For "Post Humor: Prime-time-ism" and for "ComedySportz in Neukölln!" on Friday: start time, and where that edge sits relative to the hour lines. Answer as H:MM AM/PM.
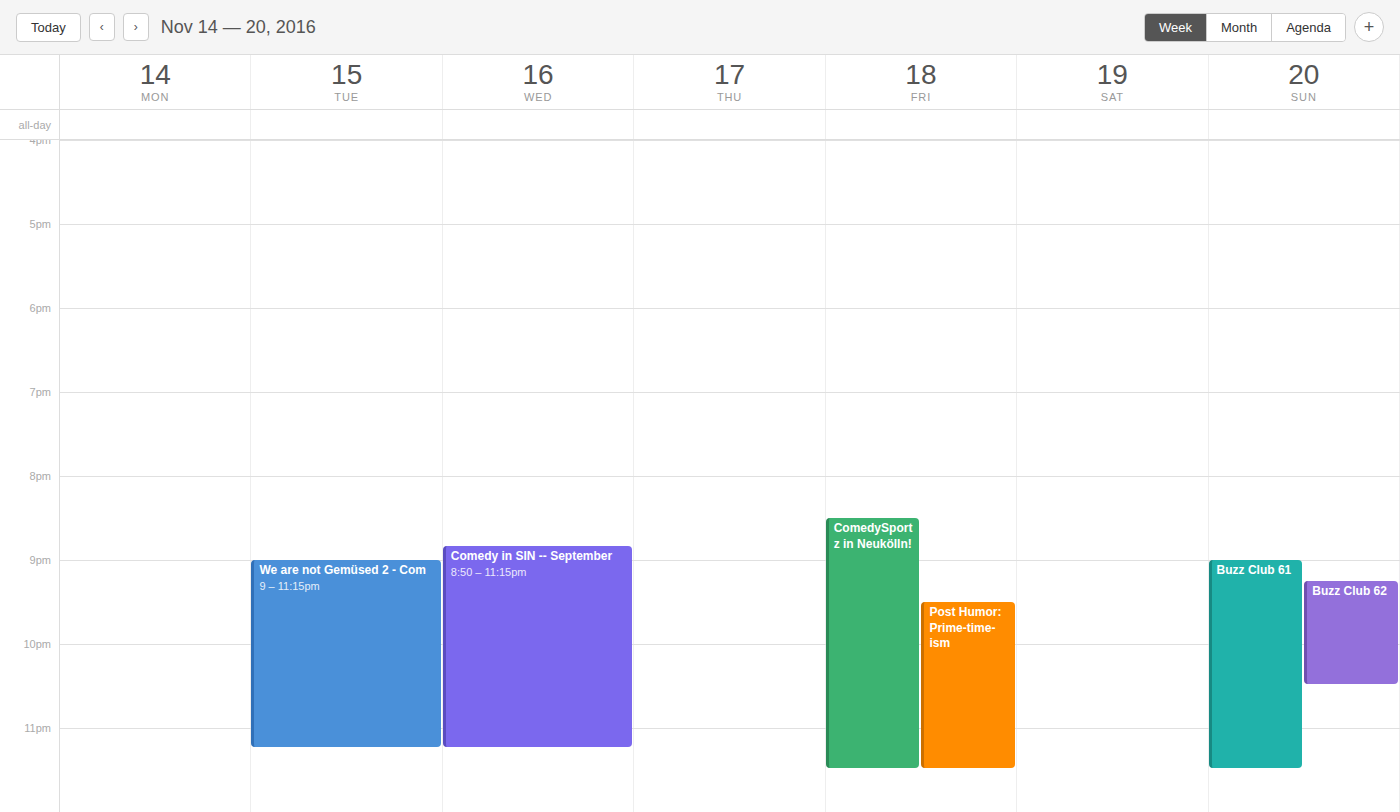
"Post Humor: Prime-time-ism": 9:30 PM, halfway between the 9 PM and 10 PM lines. "ComedySportz in Neukölln!": 8:30 PM, halfway between the 8 PM and 9 PM lines.